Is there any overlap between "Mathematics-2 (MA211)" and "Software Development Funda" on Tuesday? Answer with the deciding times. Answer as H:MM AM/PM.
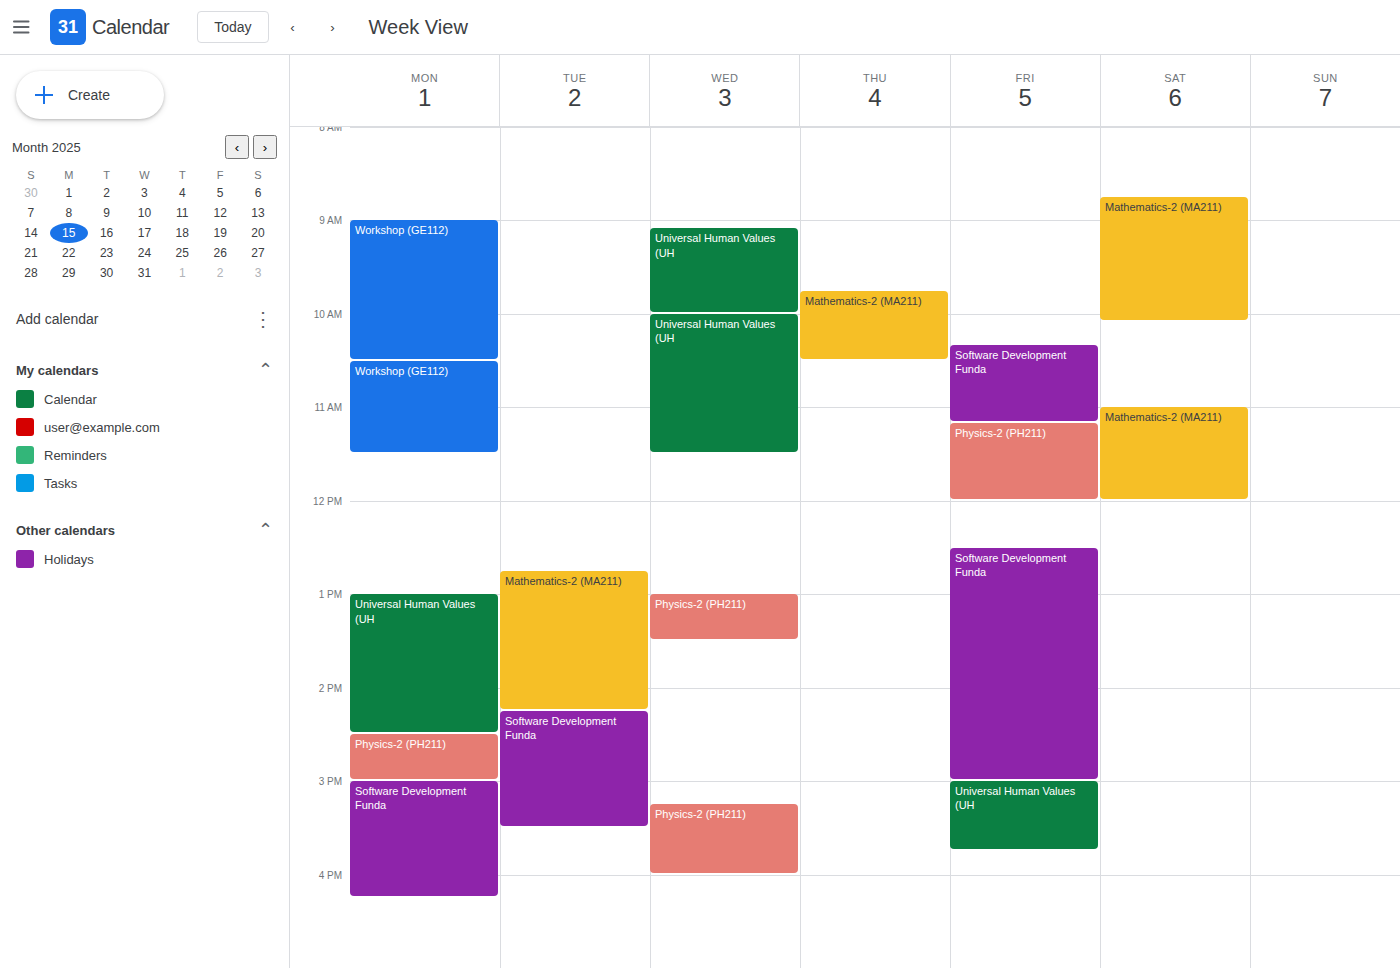
"Mathematics-2 (MA211)" ends at 2:15 PM, exactly when "Software Development Funda" starts -- they touch but do not overlap.